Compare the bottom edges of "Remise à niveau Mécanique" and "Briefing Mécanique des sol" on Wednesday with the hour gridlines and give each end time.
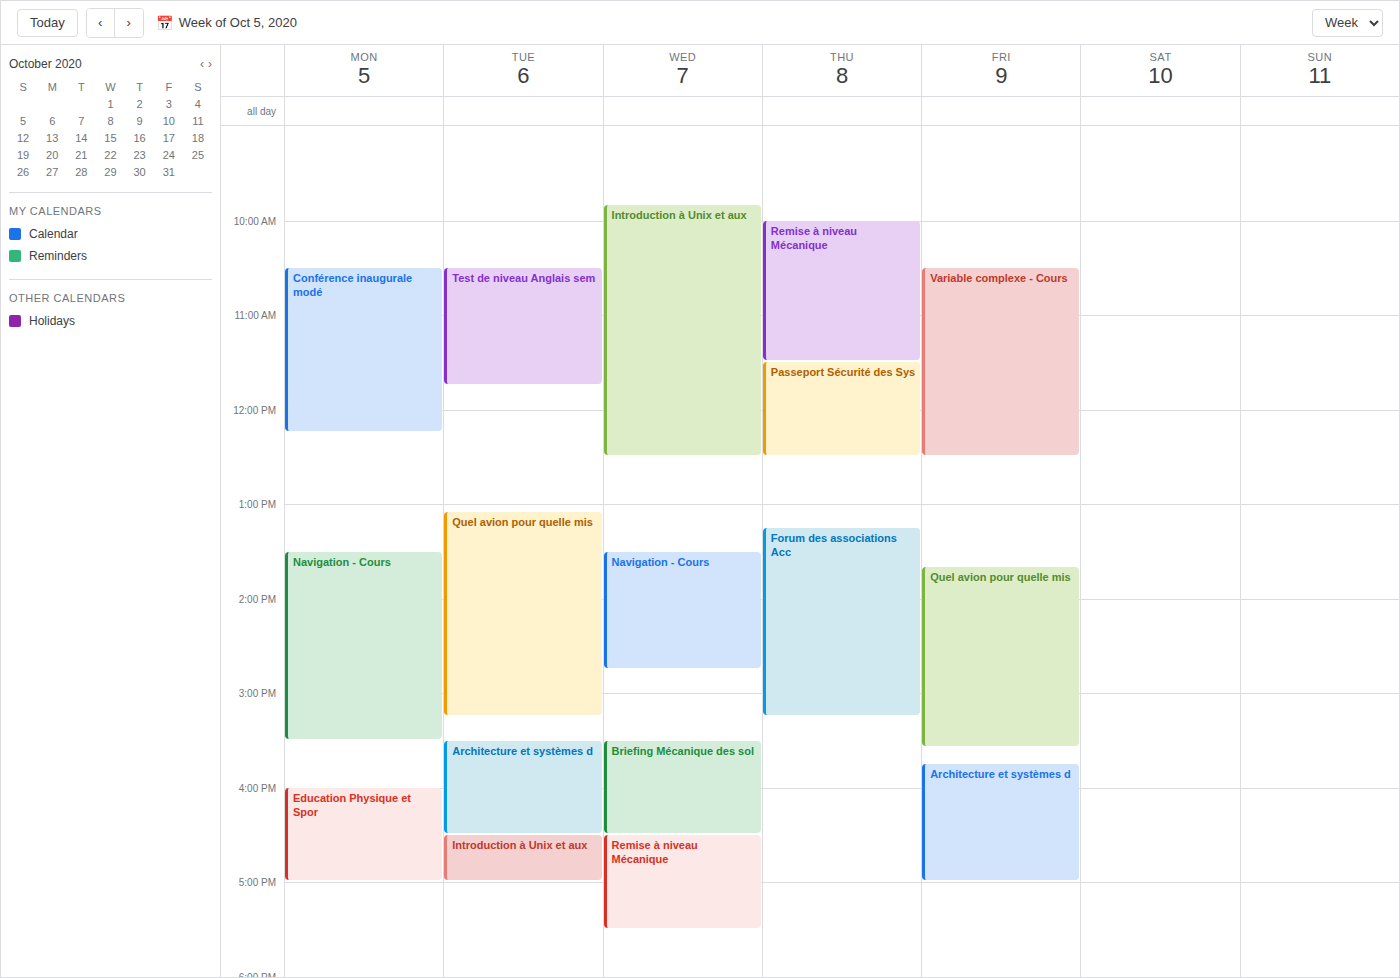
"Remise à niveau Mécanique": 5:30 PM, halfway between the 5 PM and 6 PM lines. "Briefing Mécanique des sol": 4:30 PM, halfway between the 4 PM and 5 PM lines.